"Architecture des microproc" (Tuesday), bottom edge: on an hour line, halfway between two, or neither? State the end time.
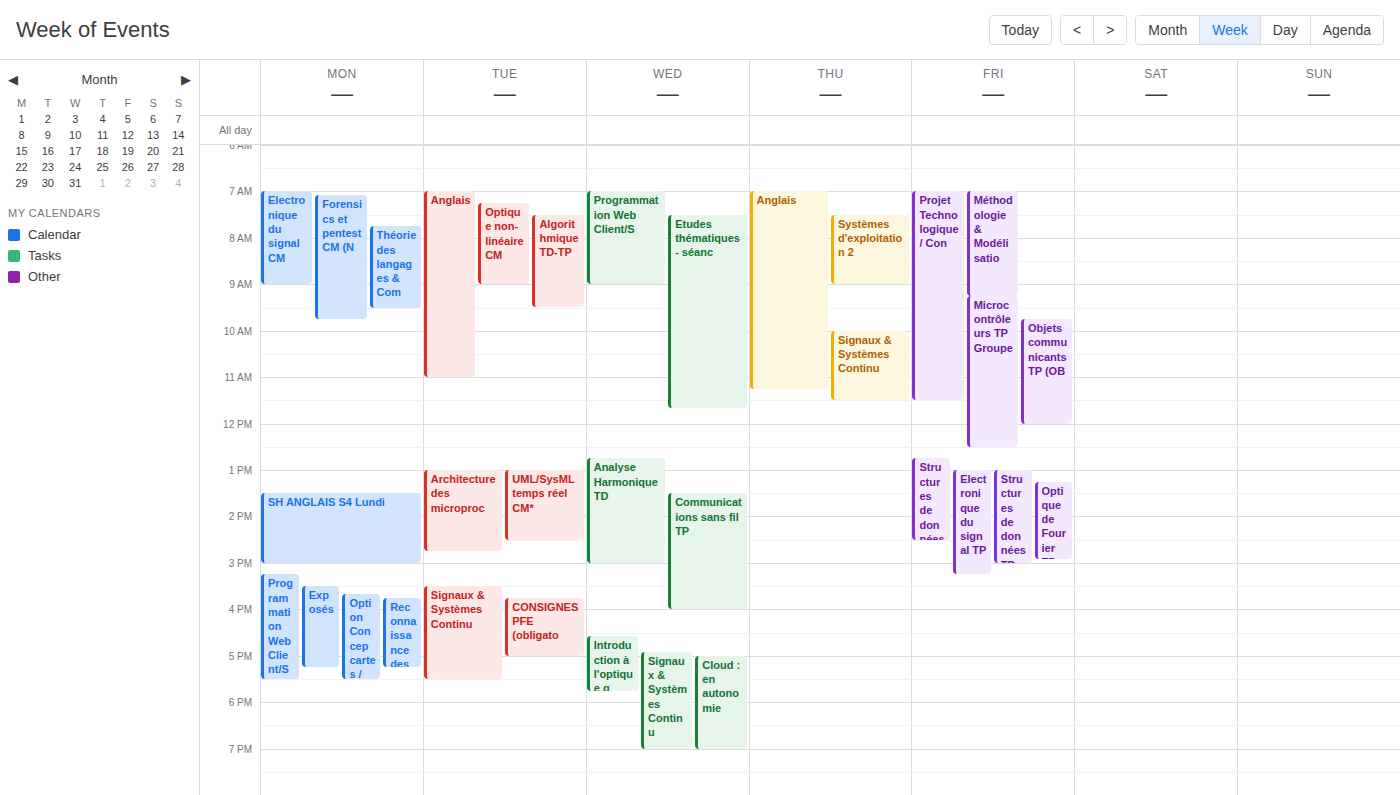
2:45 PM -- neither: three quarters of the way from the 2 PM line to the 3 PM line.